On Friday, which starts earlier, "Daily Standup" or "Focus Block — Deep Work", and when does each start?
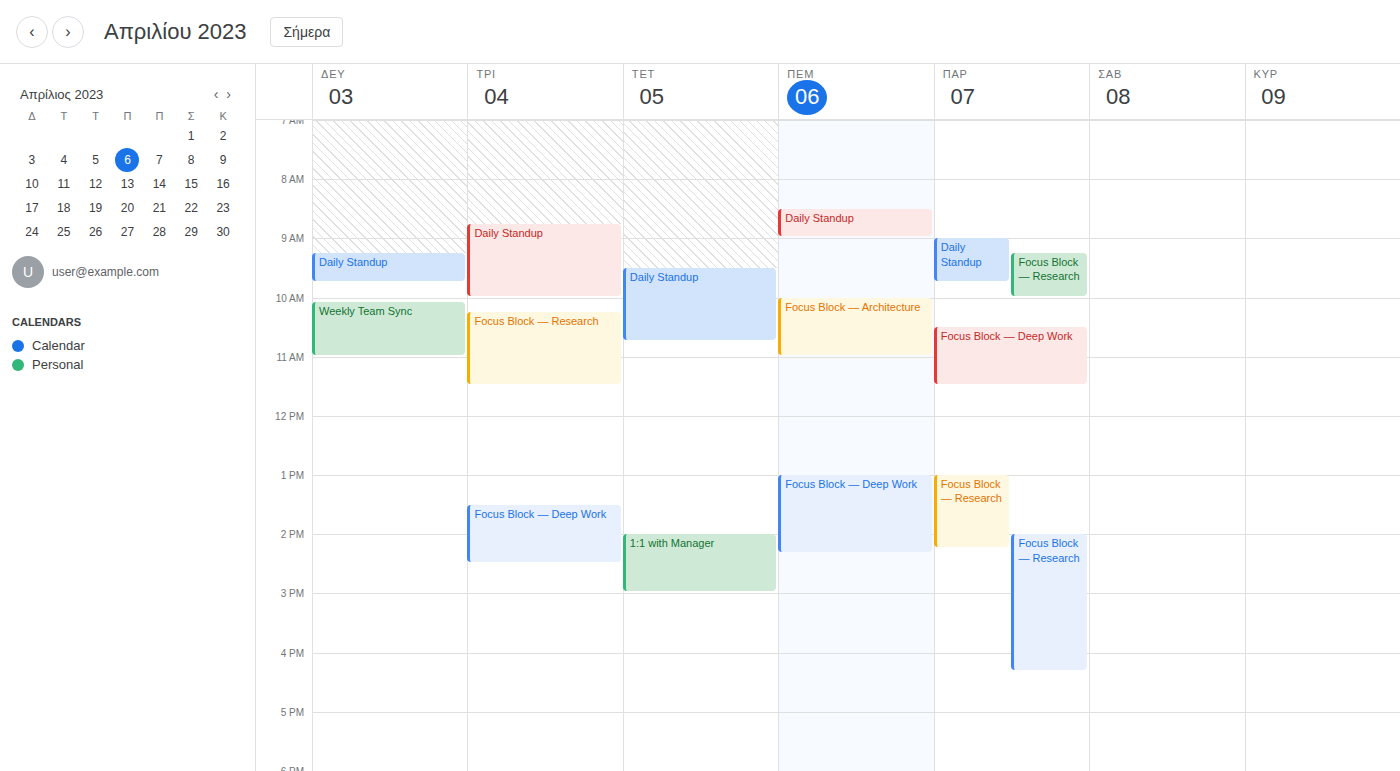
"Daily Standup" 9:00 AM; "Focus Block — Deep Work" 10:30 AM.